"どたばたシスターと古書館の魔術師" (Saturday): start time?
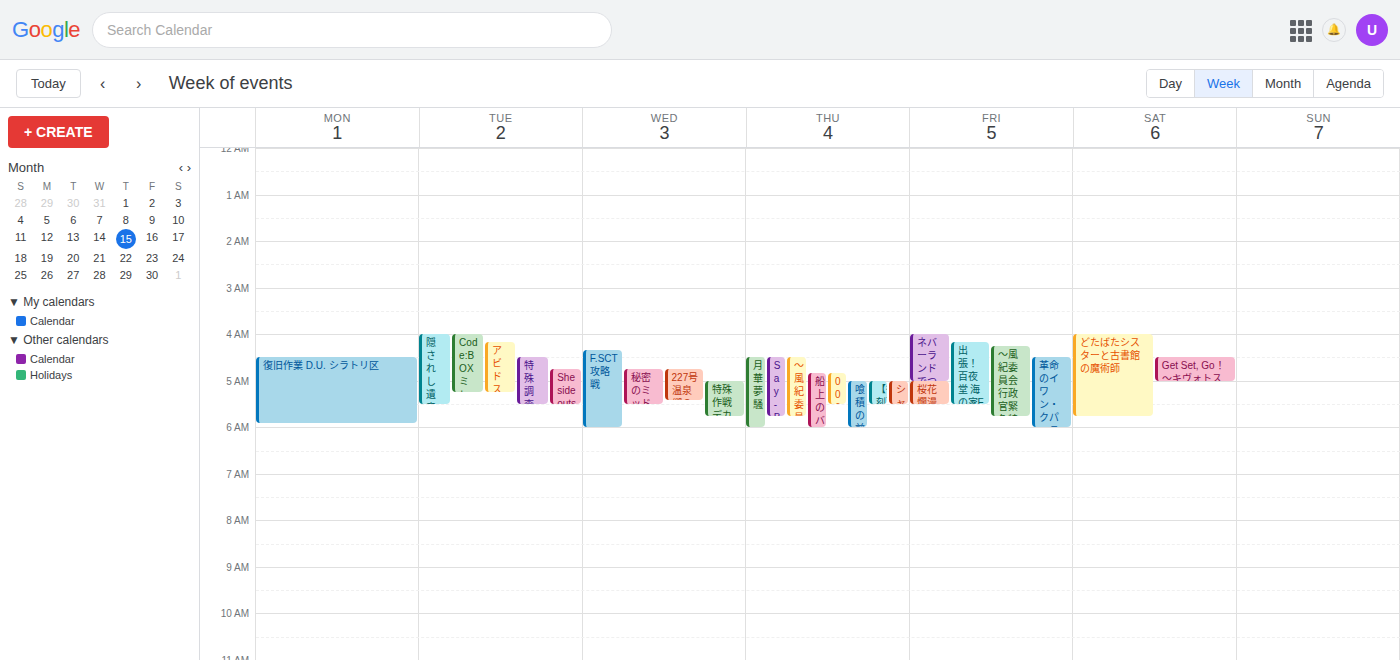
4:00 AM